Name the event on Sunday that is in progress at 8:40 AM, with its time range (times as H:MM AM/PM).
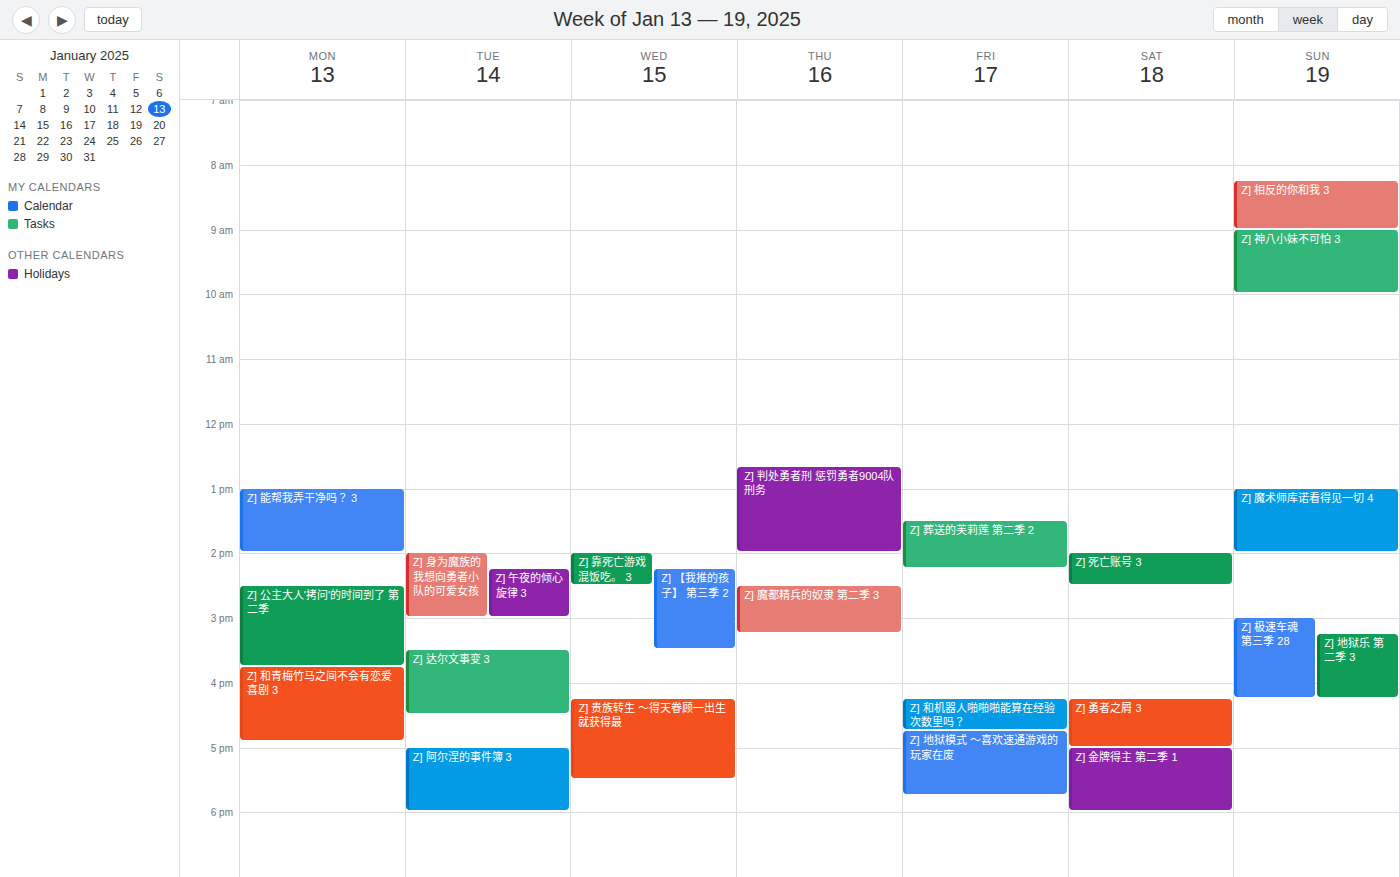
"Z] 相反的你和我 3", 8:15 AM to 9:00 AM